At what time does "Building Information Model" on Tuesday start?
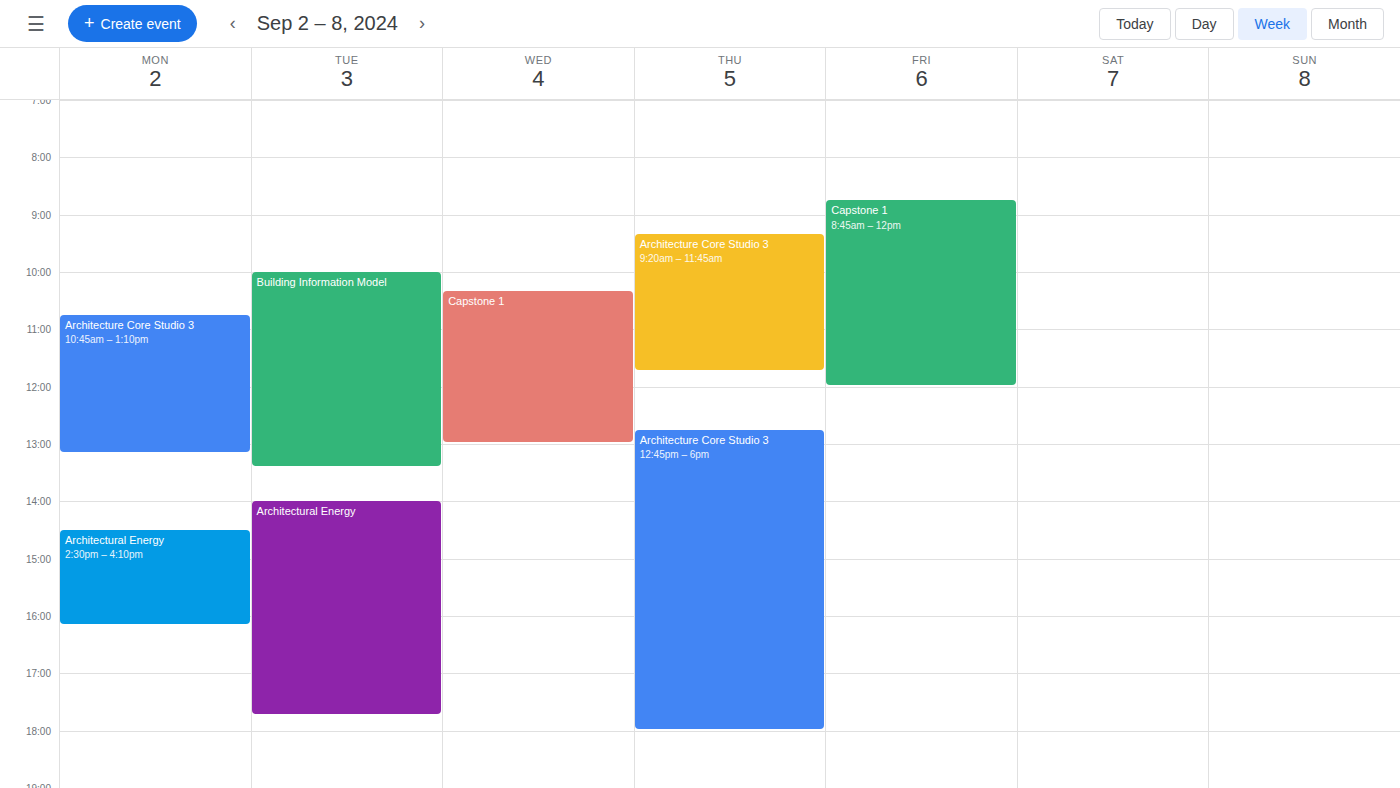
10:00 AM